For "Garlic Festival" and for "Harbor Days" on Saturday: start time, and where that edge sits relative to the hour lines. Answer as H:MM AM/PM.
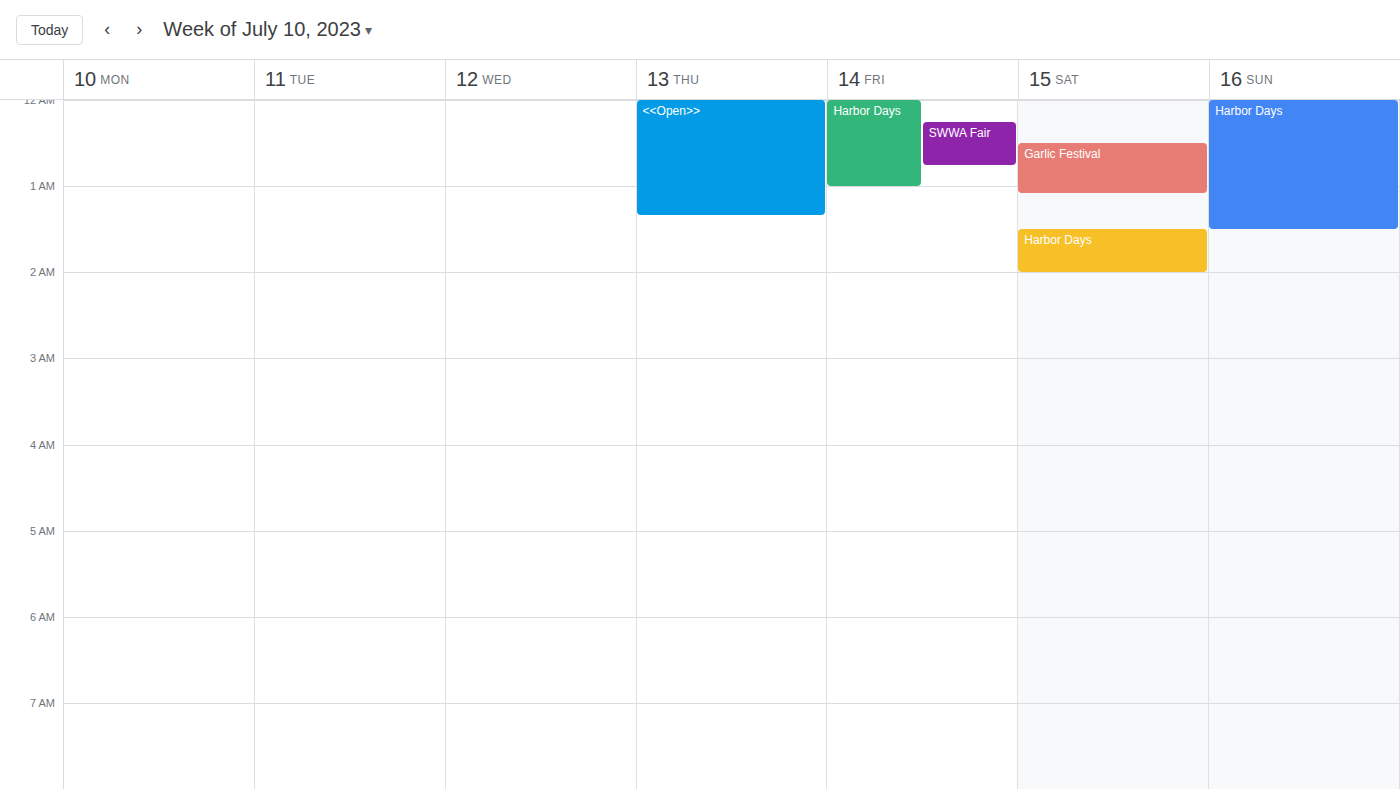
"Garlic Festival": 12:30 AM, halfway between the 12 AM and 1 AM lines. "Harbor Days": 1:30 AM, halfway between the 1 AM and 2 AM lines.